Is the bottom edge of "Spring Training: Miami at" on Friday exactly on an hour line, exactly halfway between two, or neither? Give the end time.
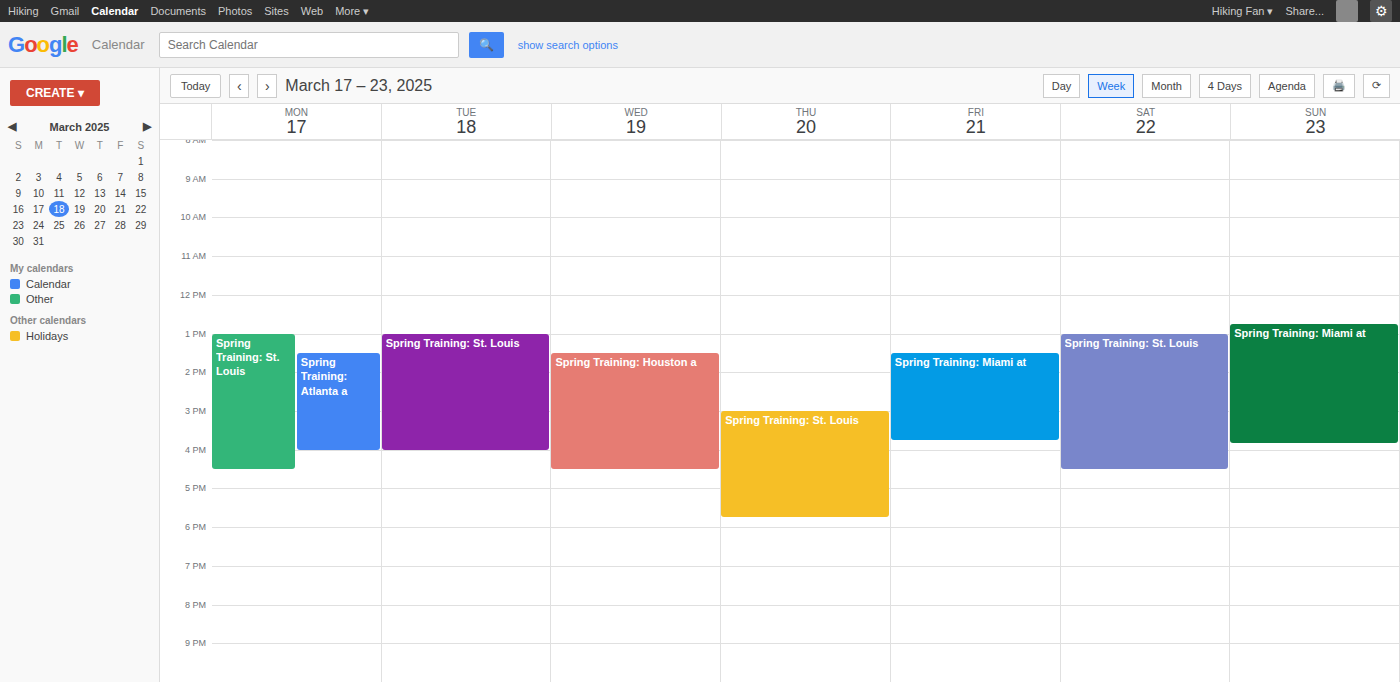
3:45 PM -- neither: three quarters of the way from the 3 PM line to the 4 PM line.